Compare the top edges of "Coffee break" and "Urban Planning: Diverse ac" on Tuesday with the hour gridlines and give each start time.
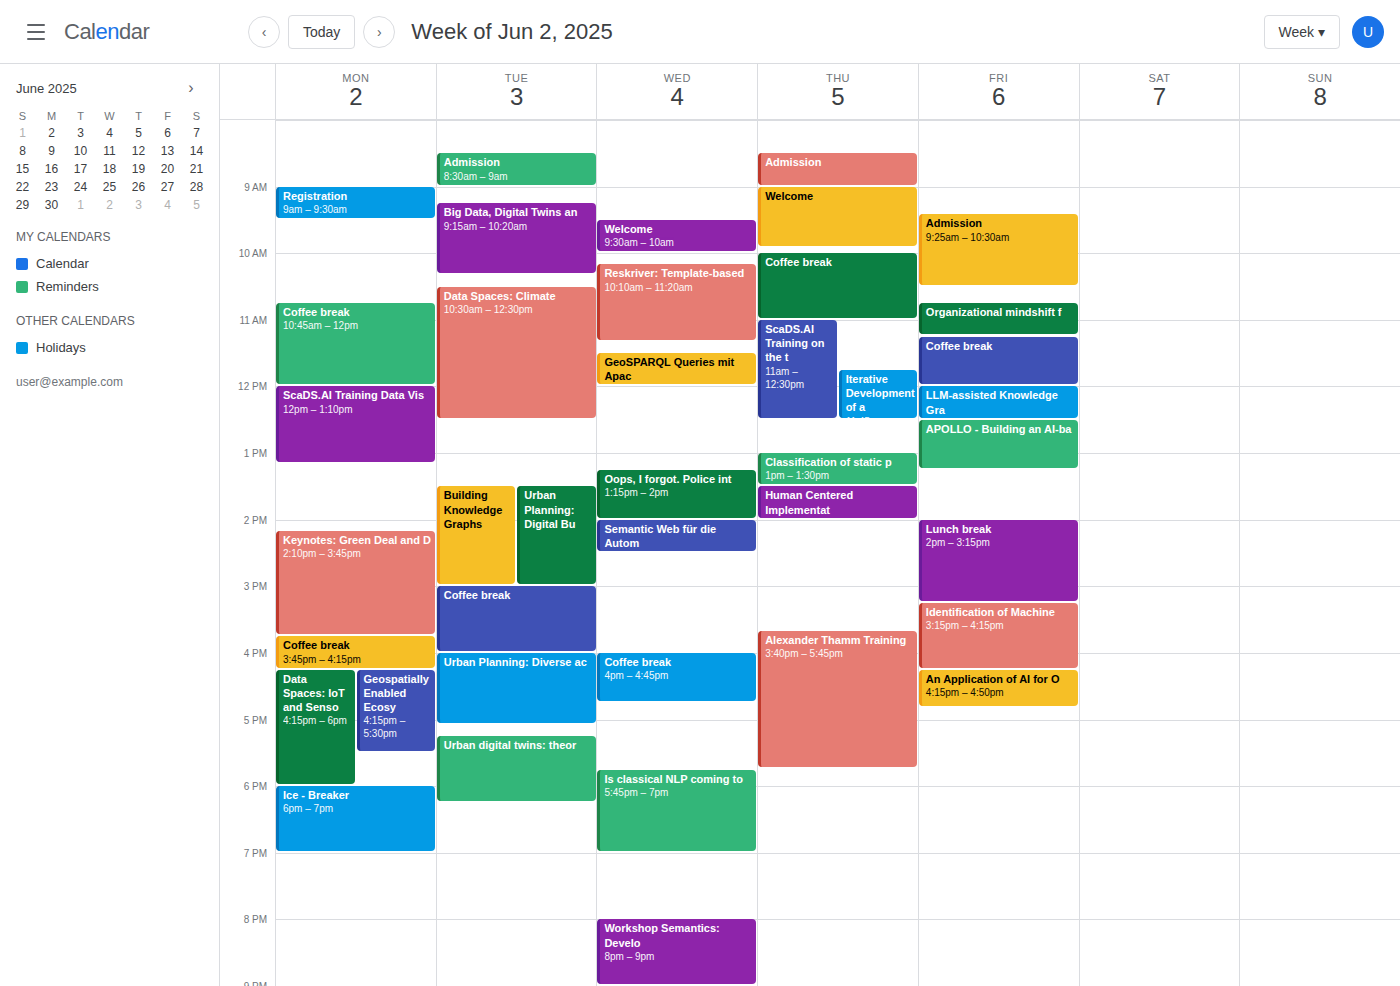
"Coffee break": 3:00 PM, exactly on the 3 PM line. "Urban Planning: Diverse ac": 4:00 PM, exactly on the 4 PM line.